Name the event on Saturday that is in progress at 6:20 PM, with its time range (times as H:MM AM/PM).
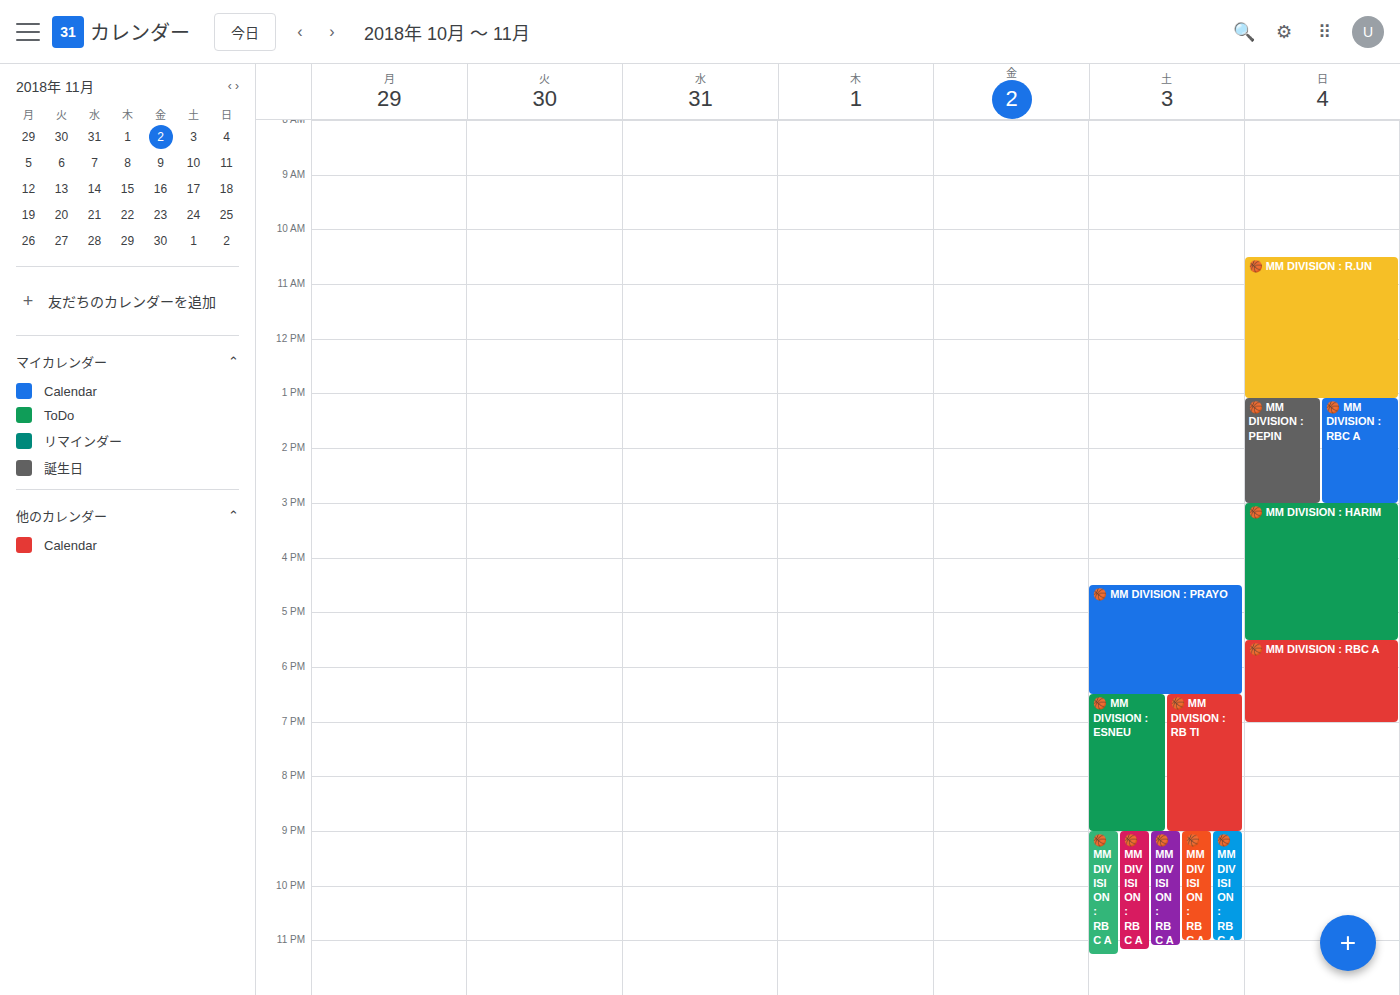
"🏀 MM DIVISION : PRAYO", 4:30 PM to 6:30 PM